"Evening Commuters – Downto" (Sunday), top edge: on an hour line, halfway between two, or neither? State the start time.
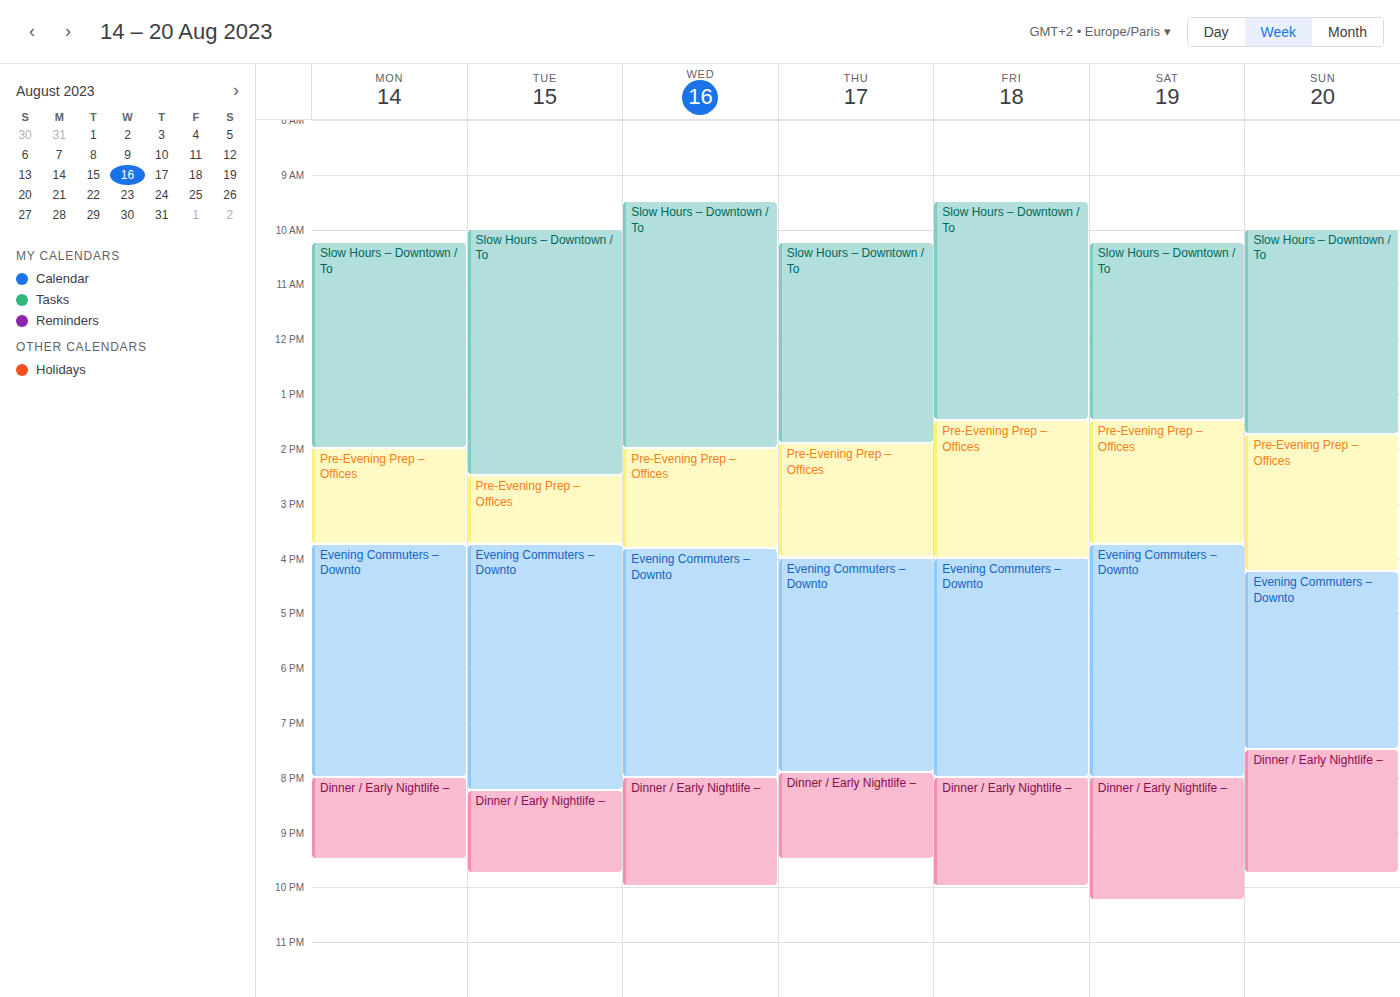
4:15 PM -- neither: a quarter of the way from the 4 PM line to the 5 PM line.